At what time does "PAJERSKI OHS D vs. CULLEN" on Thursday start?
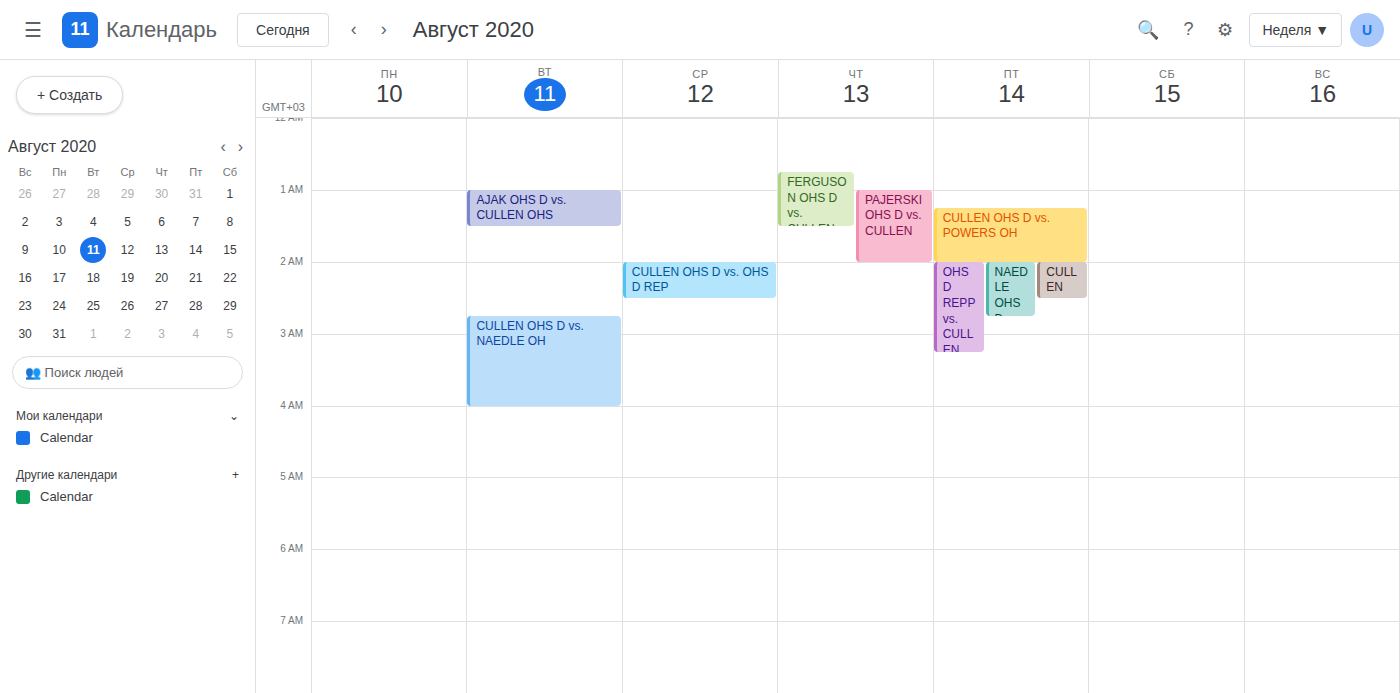
1:00 AM